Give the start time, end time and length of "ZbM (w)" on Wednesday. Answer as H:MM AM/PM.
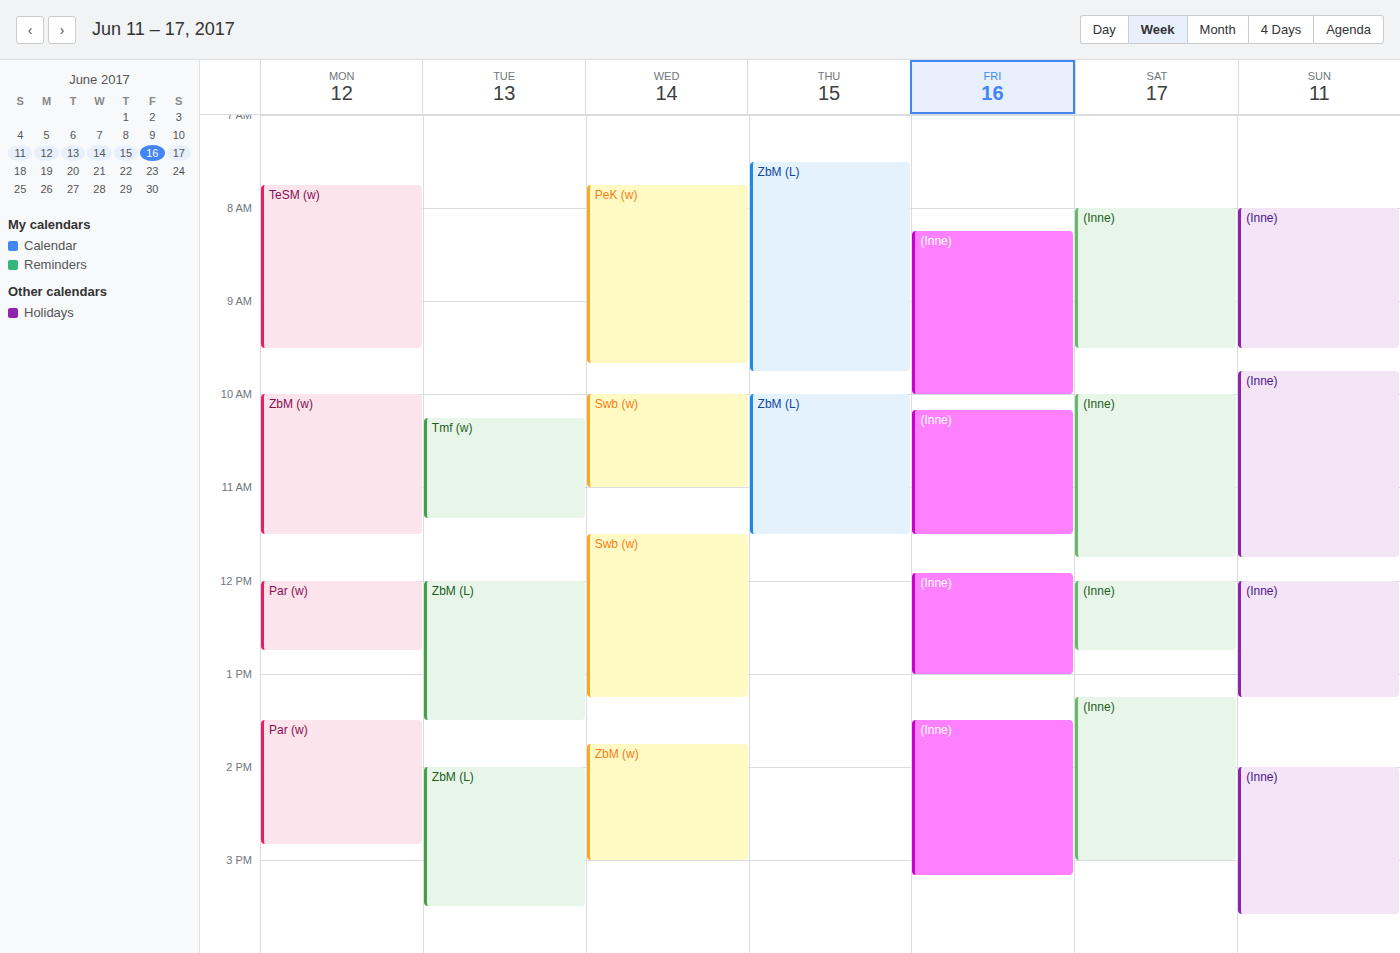
1:45 PM to 3:00 PM, 1 hour 15 minutes